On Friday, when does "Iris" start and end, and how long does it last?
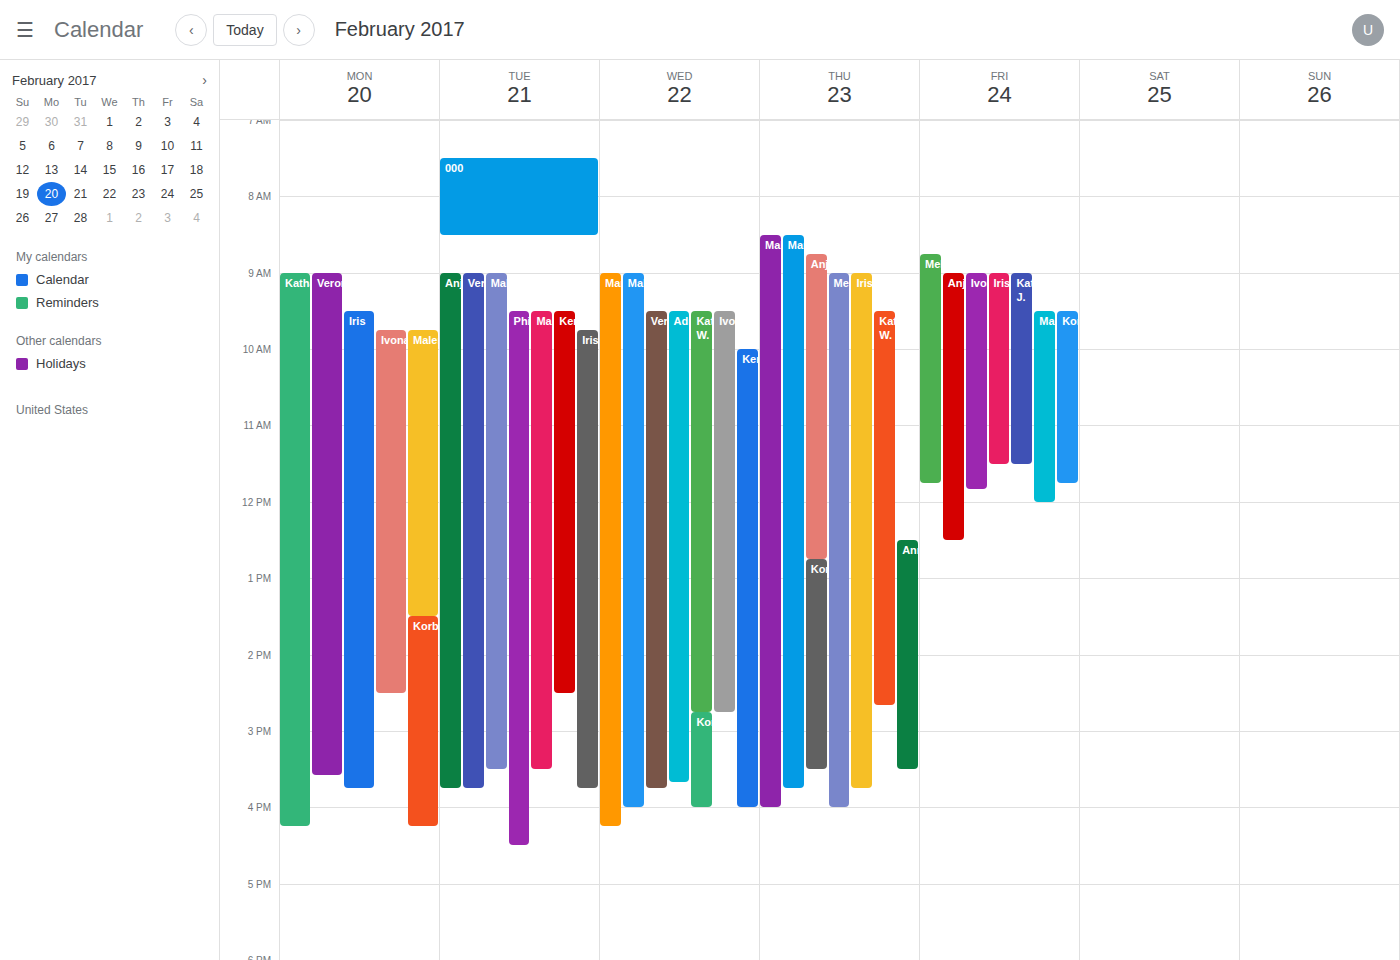
9:00 AM to 11:30 AM, 2 hours 30 minutes